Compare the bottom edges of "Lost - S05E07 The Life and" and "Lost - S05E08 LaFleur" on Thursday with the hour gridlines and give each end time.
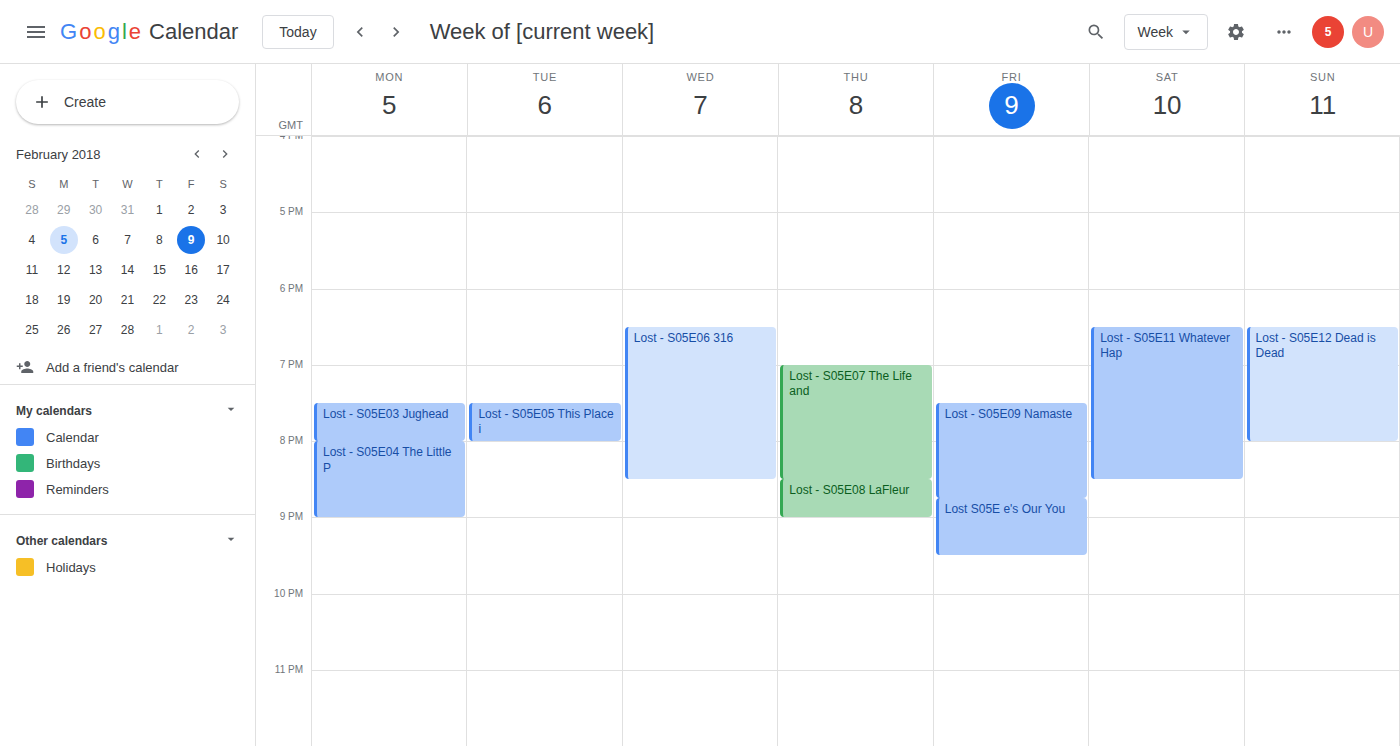
"Lost - S05E07 The Life and": 8:30 PM, halfway between the 8 PM and 9 PM lines. "Lost - S05E08 LaFleur": 9:00 PM, exactly on the 9 PM line.